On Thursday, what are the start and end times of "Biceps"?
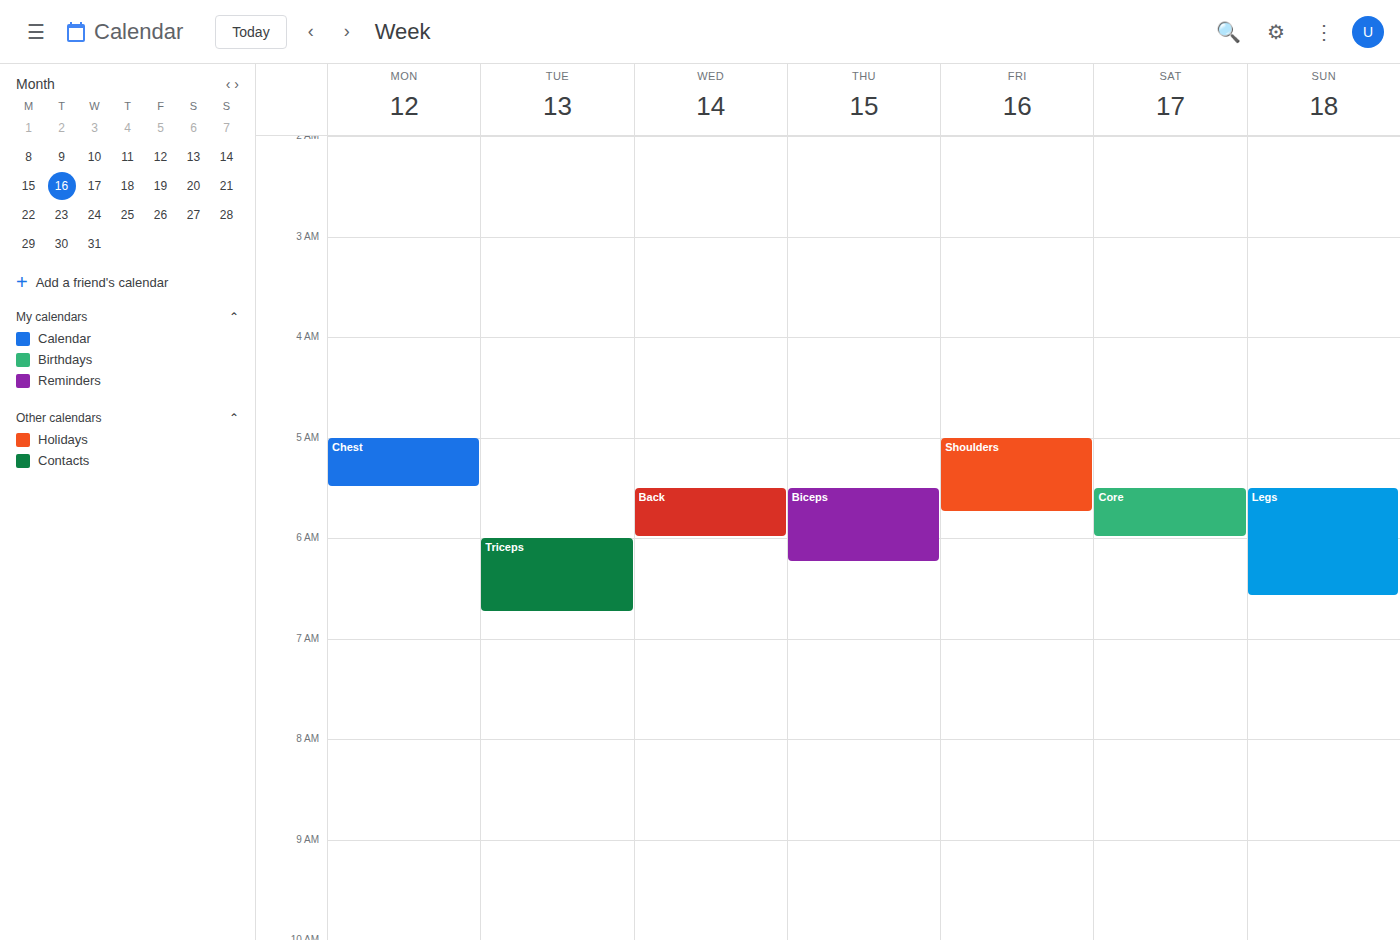
5:30 AM to 6:15 AM